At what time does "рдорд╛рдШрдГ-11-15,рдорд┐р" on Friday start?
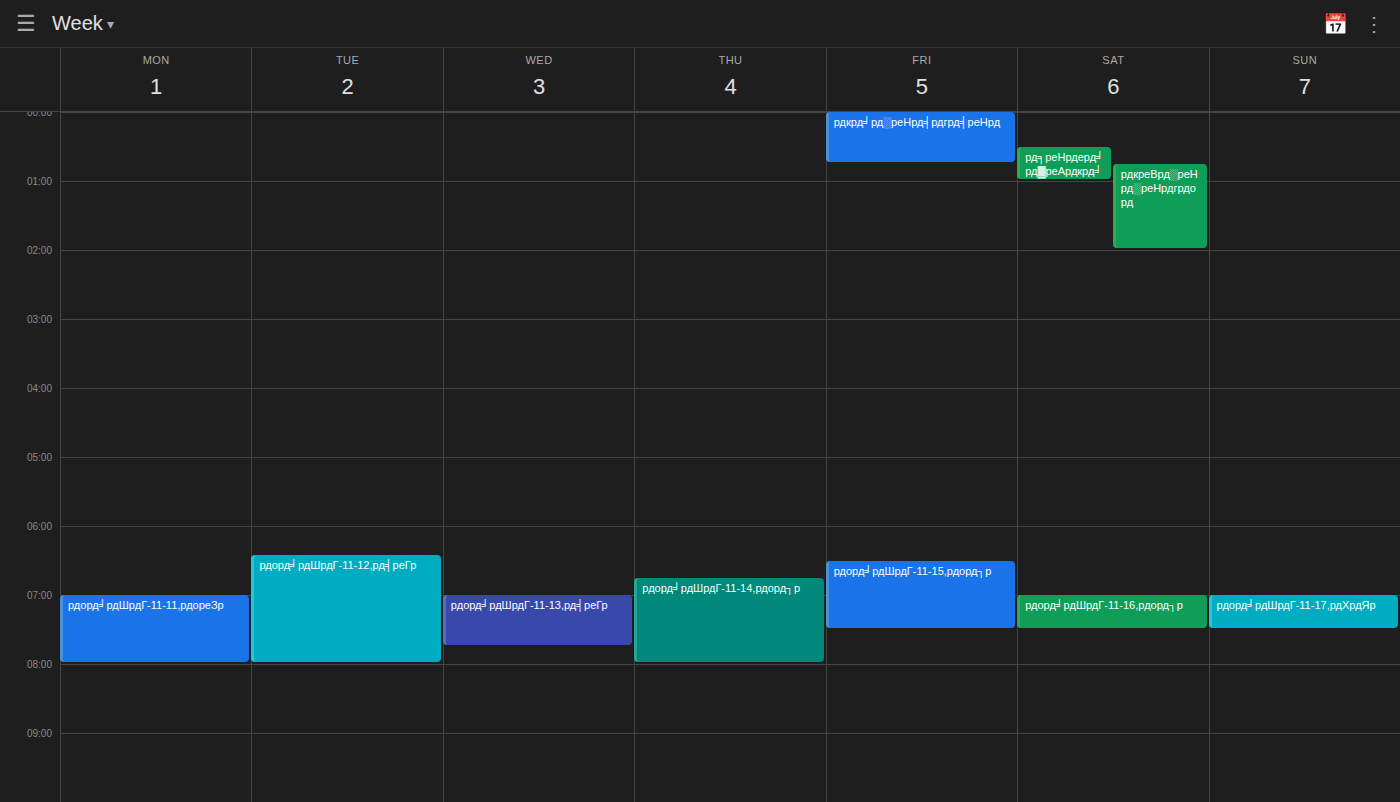
6:30 AM